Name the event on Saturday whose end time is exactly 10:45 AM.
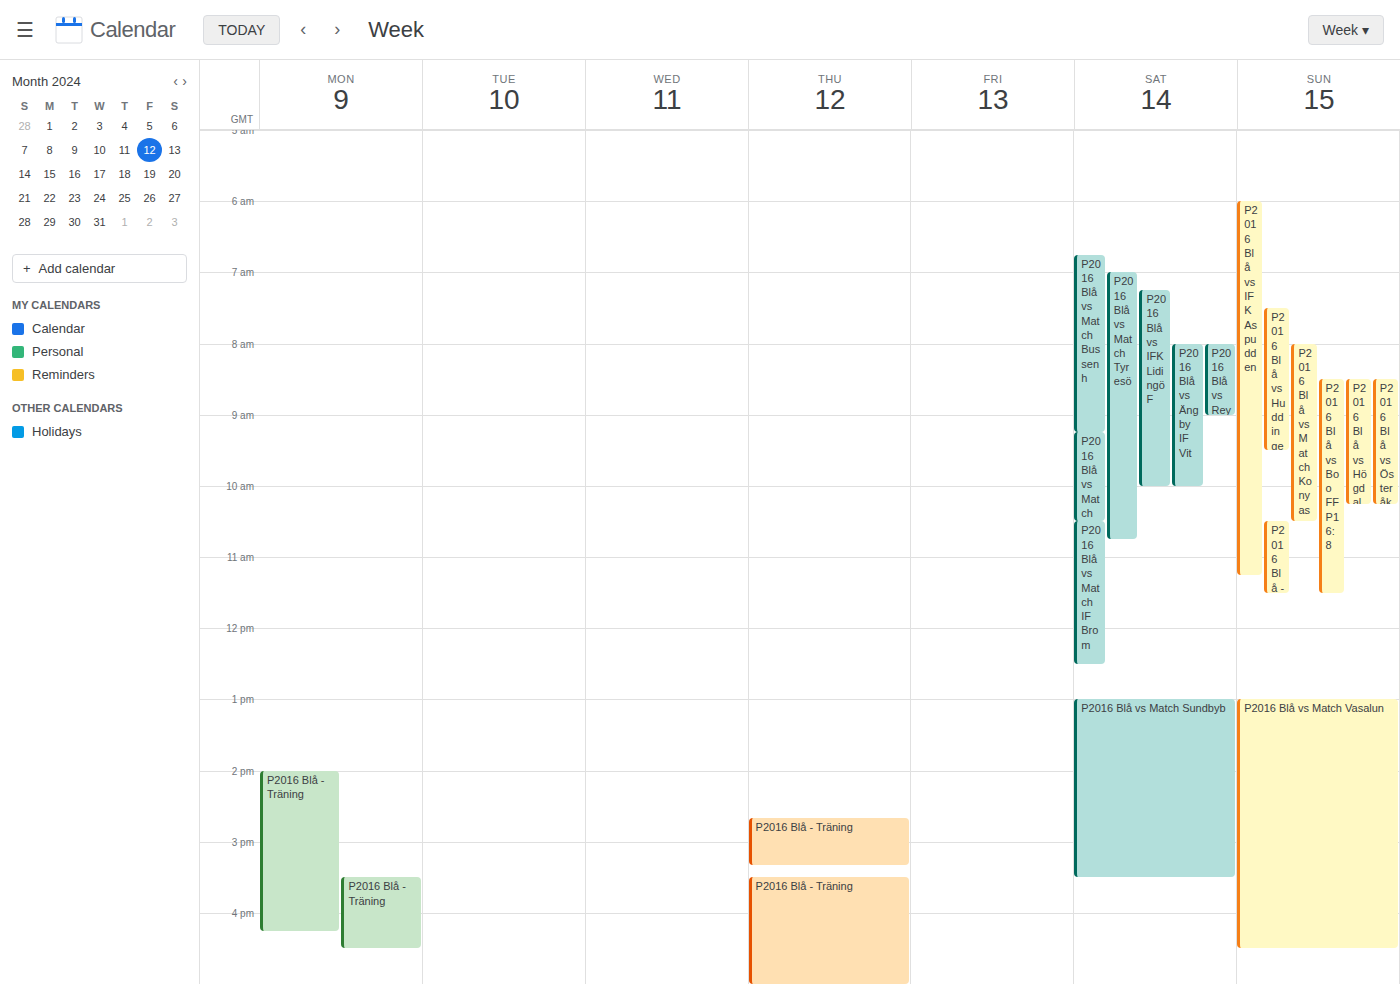
"P2016 Blå vs Match Tyresö"